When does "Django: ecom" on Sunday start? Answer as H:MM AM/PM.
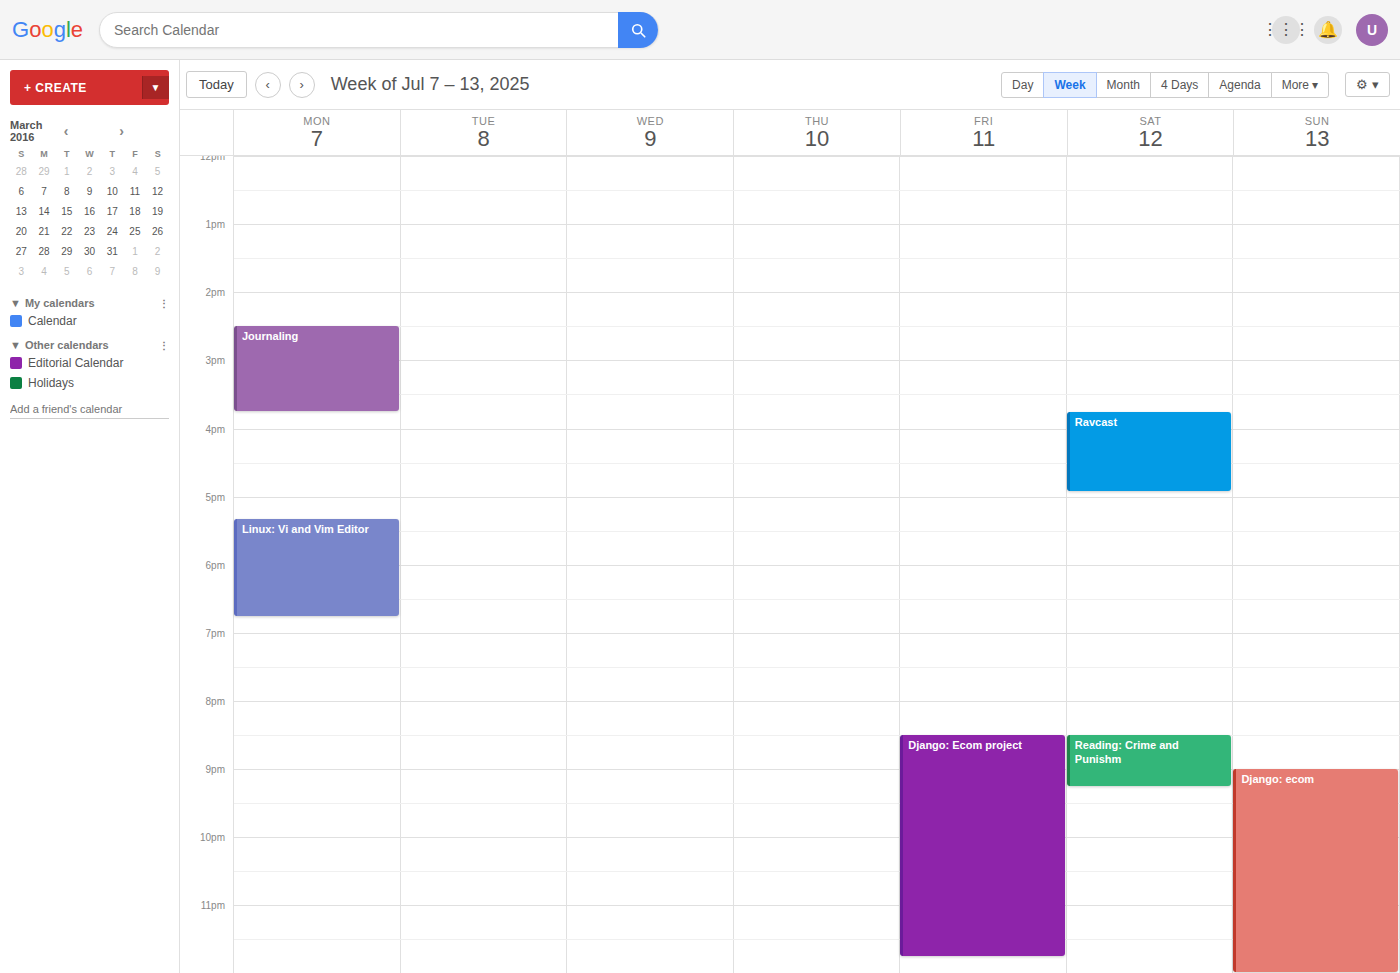
9:00 PM